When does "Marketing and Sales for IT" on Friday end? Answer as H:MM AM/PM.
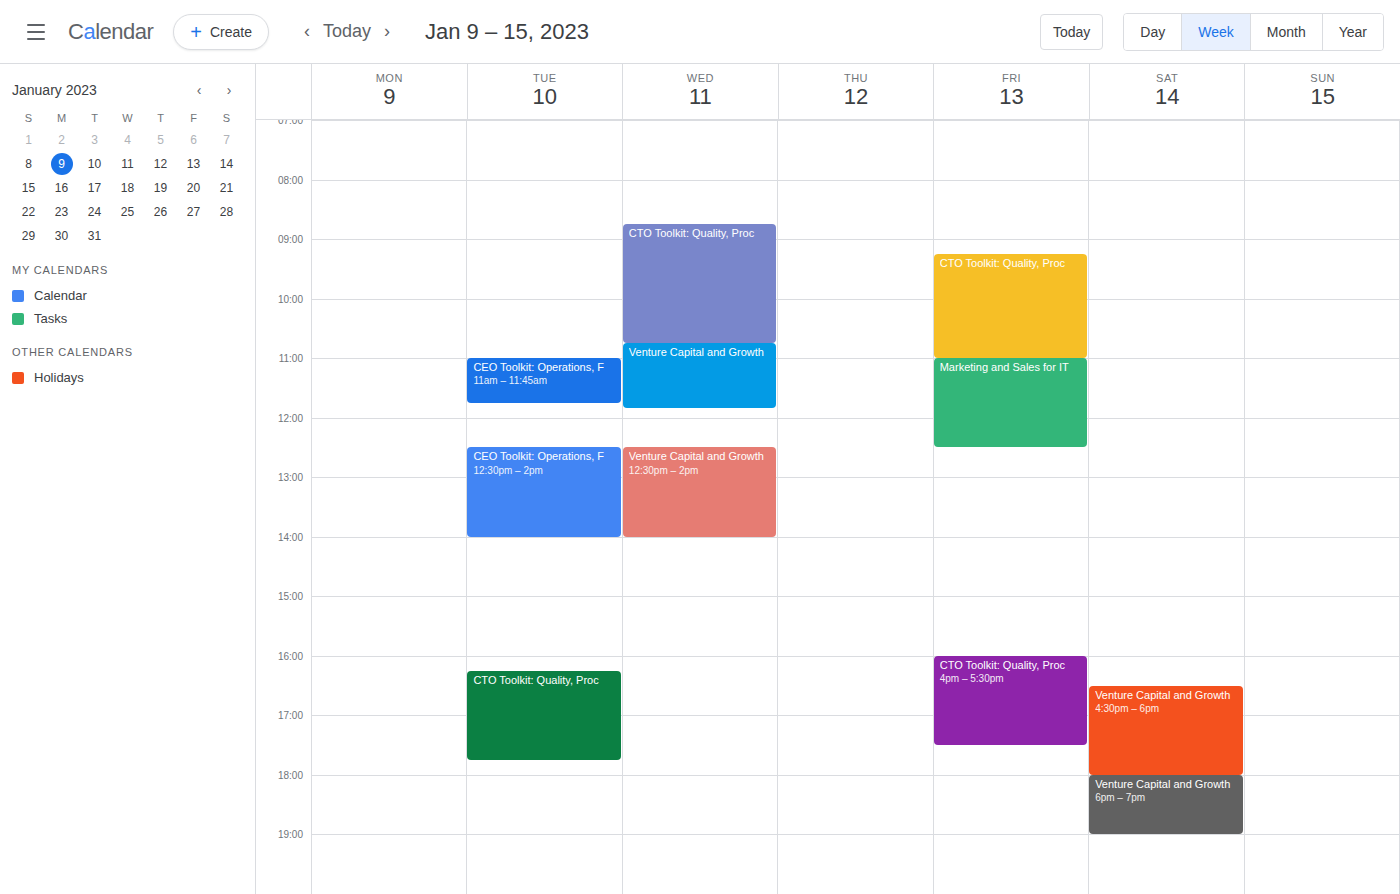
12:30 PM